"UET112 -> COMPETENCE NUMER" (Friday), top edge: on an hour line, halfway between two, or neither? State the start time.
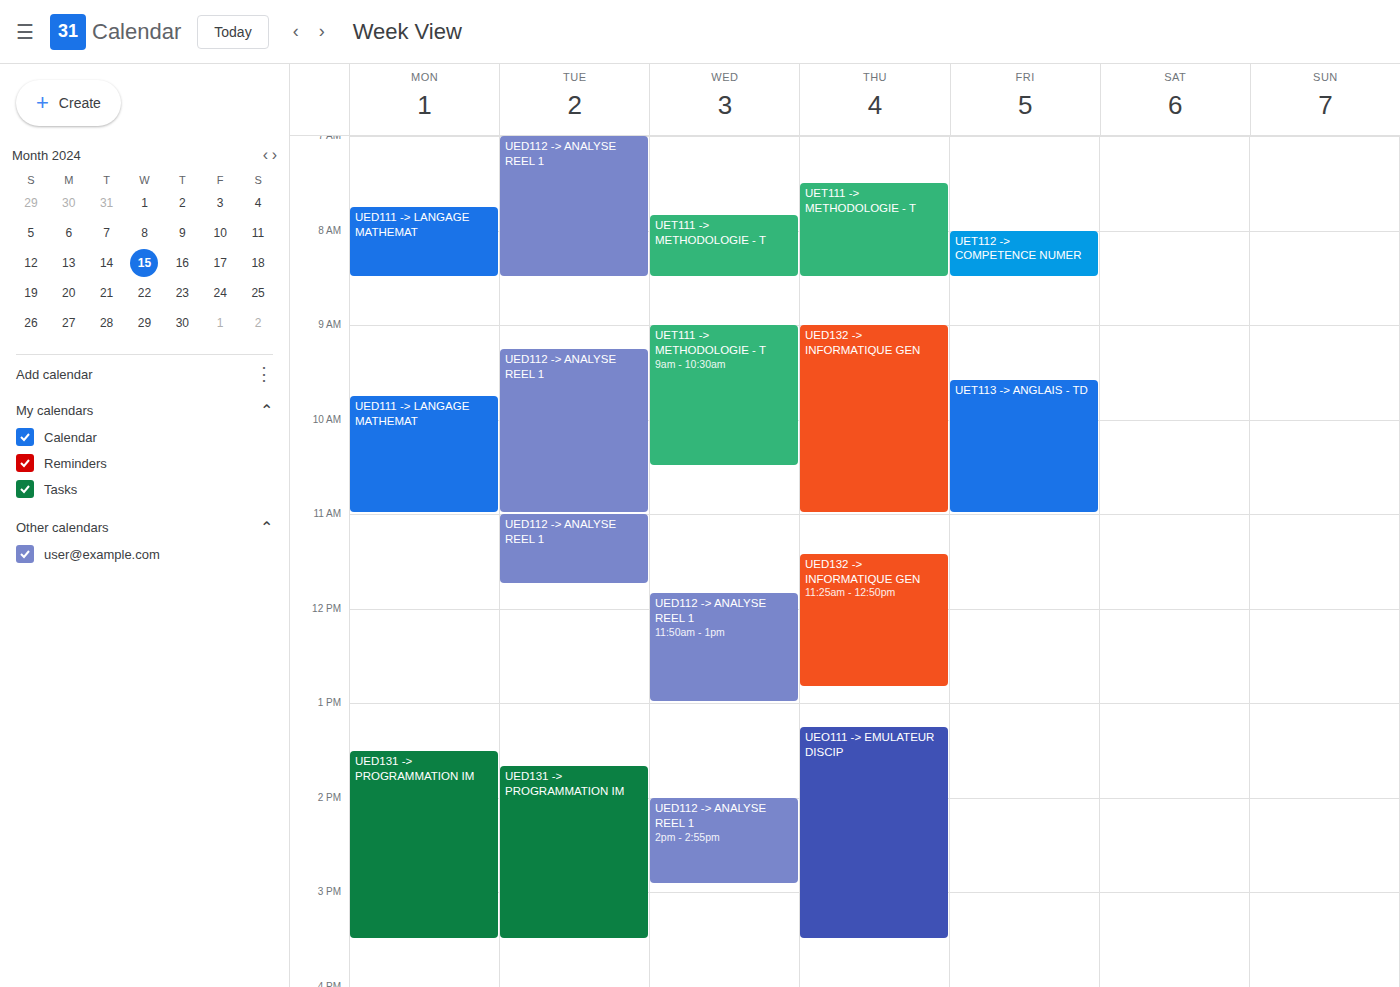
8:00 AM -- exactly on the 8 AM line.